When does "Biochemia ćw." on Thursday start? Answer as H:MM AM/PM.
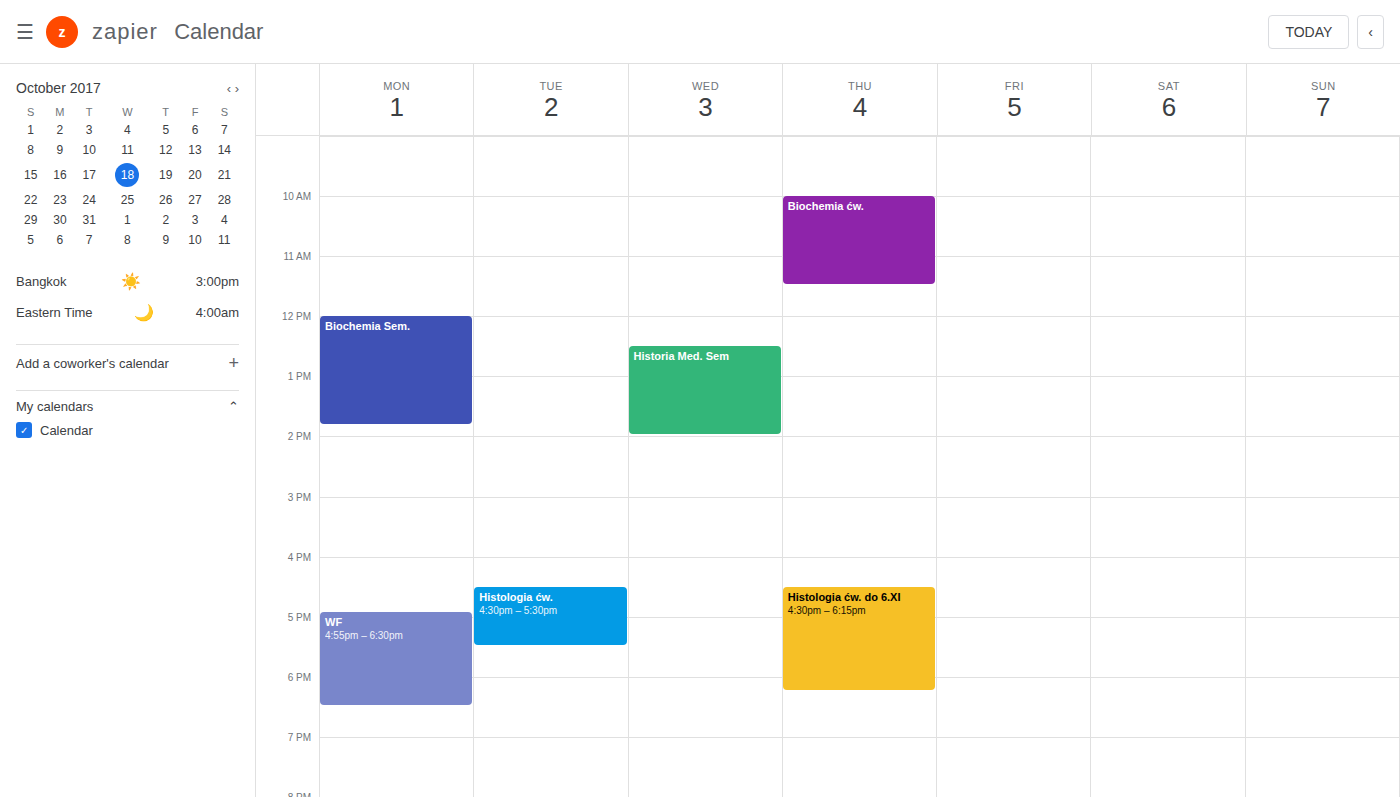
10:00 AM